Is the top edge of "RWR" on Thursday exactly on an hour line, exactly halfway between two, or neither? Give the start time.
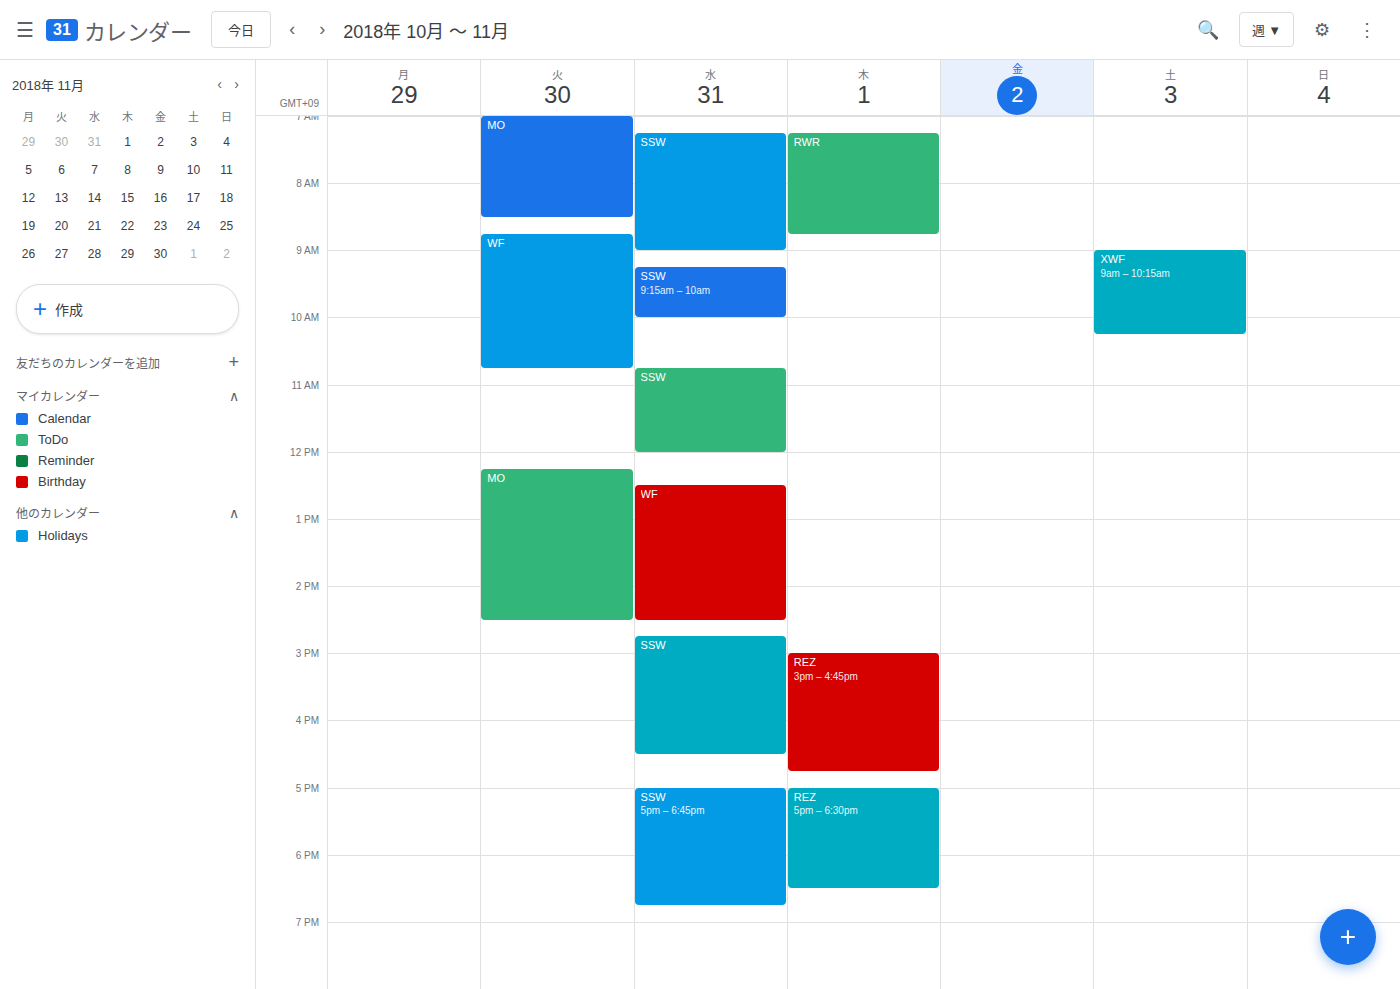
07:15 -- neither: a quarter of the way from the 07:00 line to the 08:00 line.